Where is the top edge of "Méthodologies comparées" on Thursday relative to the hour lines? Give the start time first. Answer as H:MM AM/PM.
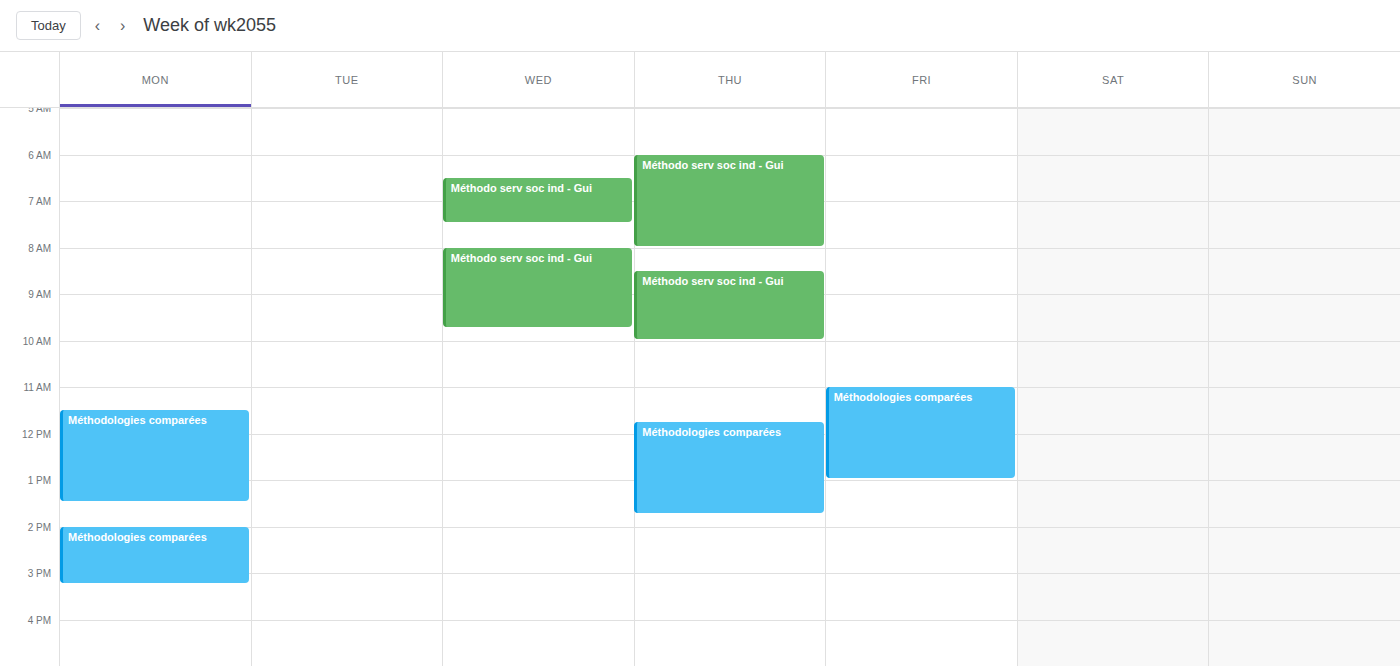
11:45 AM -- neither: three quarters of the way from the 11 AM line to the 12 PM line.